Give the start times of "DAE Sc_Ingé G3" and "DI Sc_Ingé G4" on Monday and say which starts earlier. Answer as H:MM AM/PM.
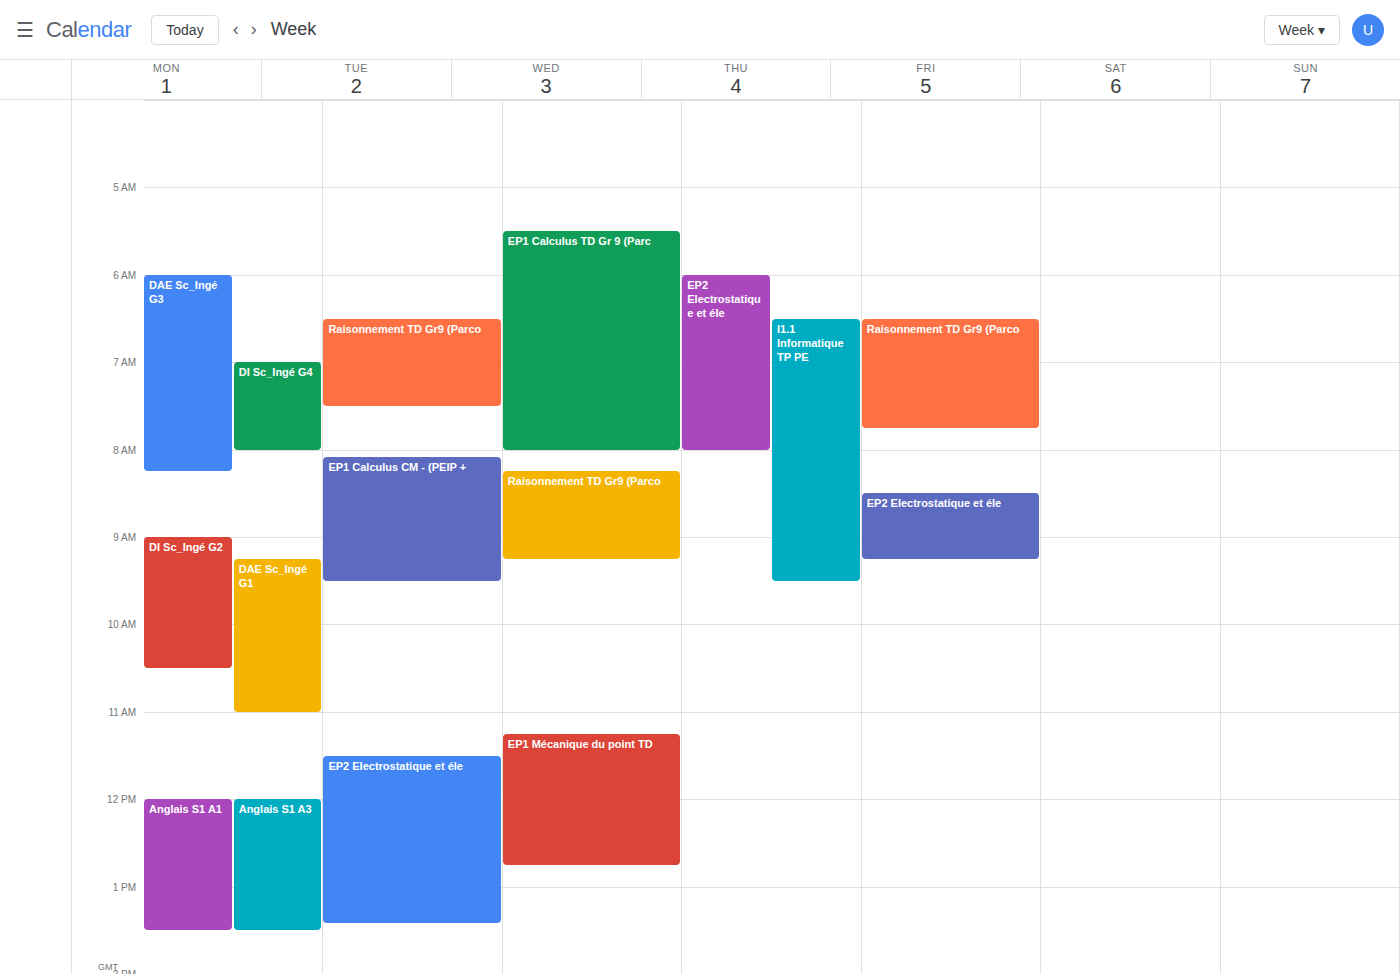
"DAE Sc_Ingé G3" 6:00 AM; "DI Sc_Ingé G4" 7:00 AM.